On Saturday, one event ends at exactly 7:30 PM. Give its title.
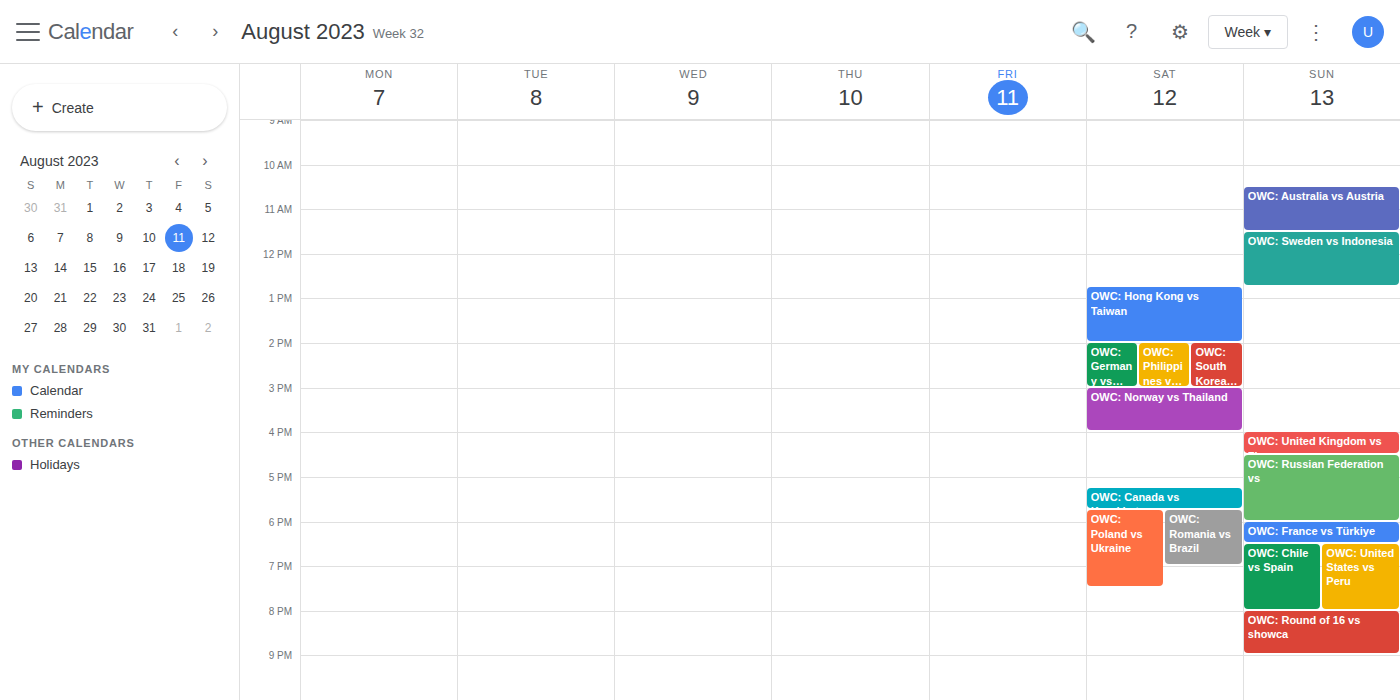
"OWC: Poland vs Ukraine"